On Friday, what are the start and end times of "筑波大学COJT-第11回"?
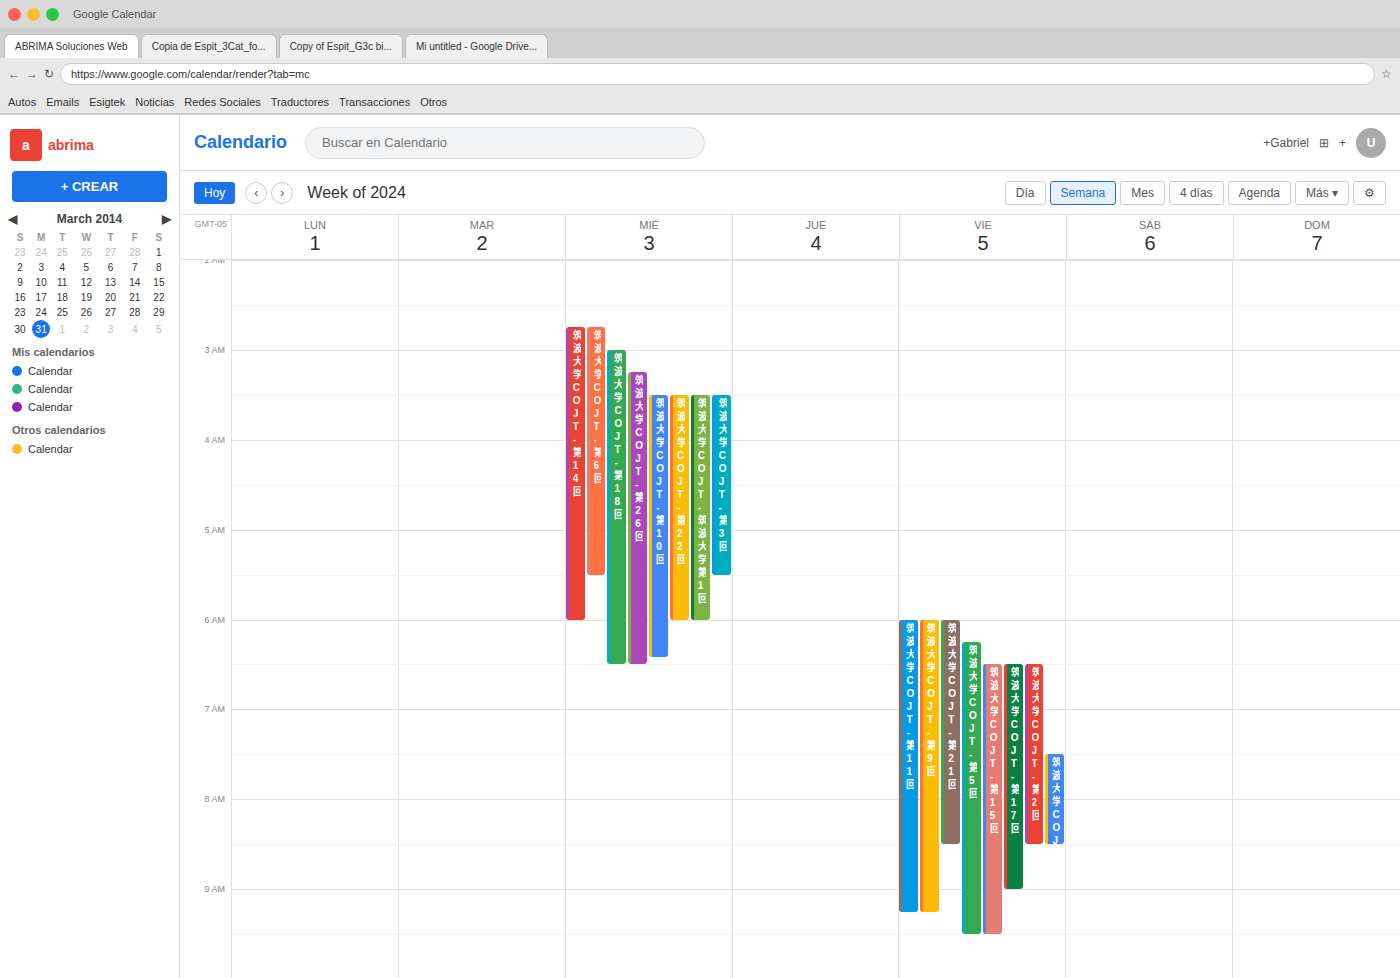
6:00 AM to 9:15 AM